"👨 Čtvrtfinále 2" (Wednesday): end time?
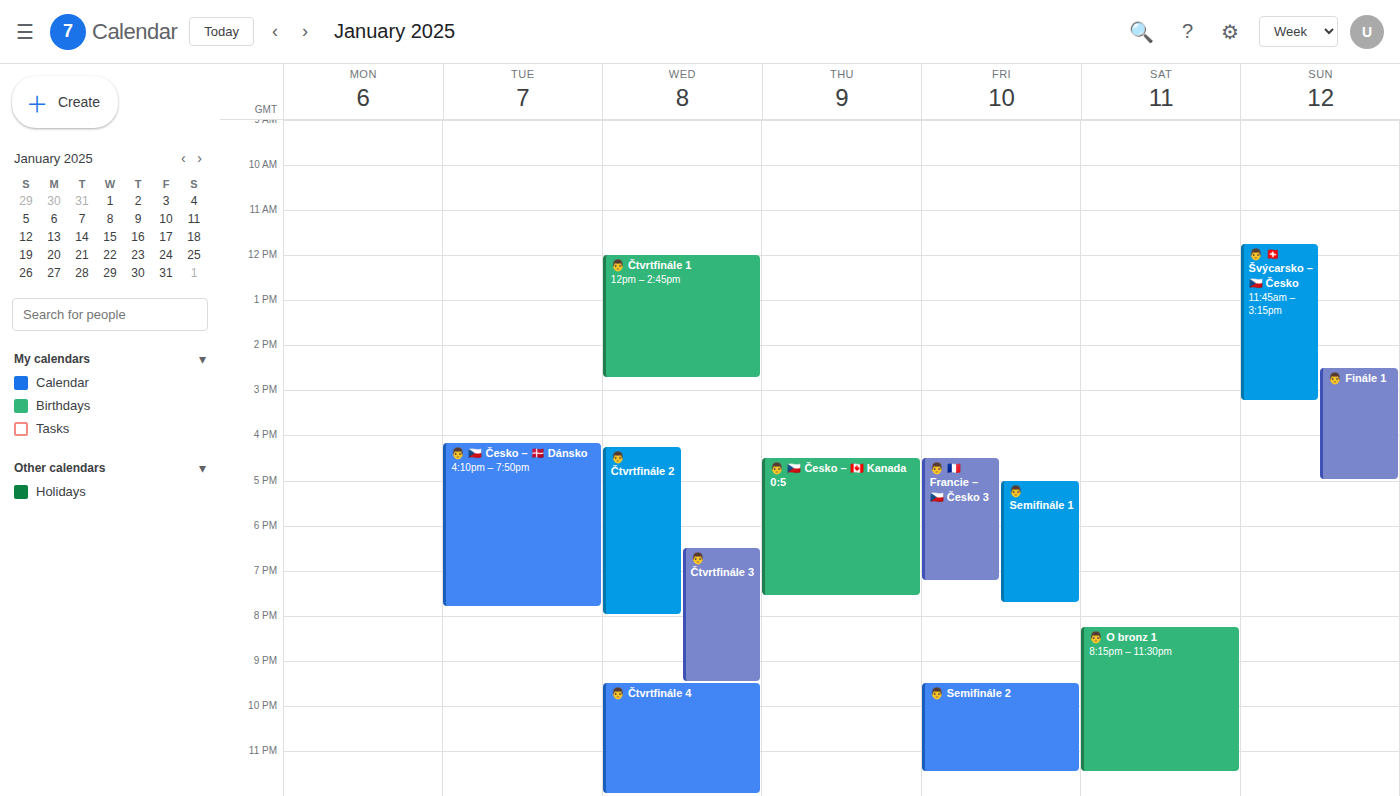
8:00 PM